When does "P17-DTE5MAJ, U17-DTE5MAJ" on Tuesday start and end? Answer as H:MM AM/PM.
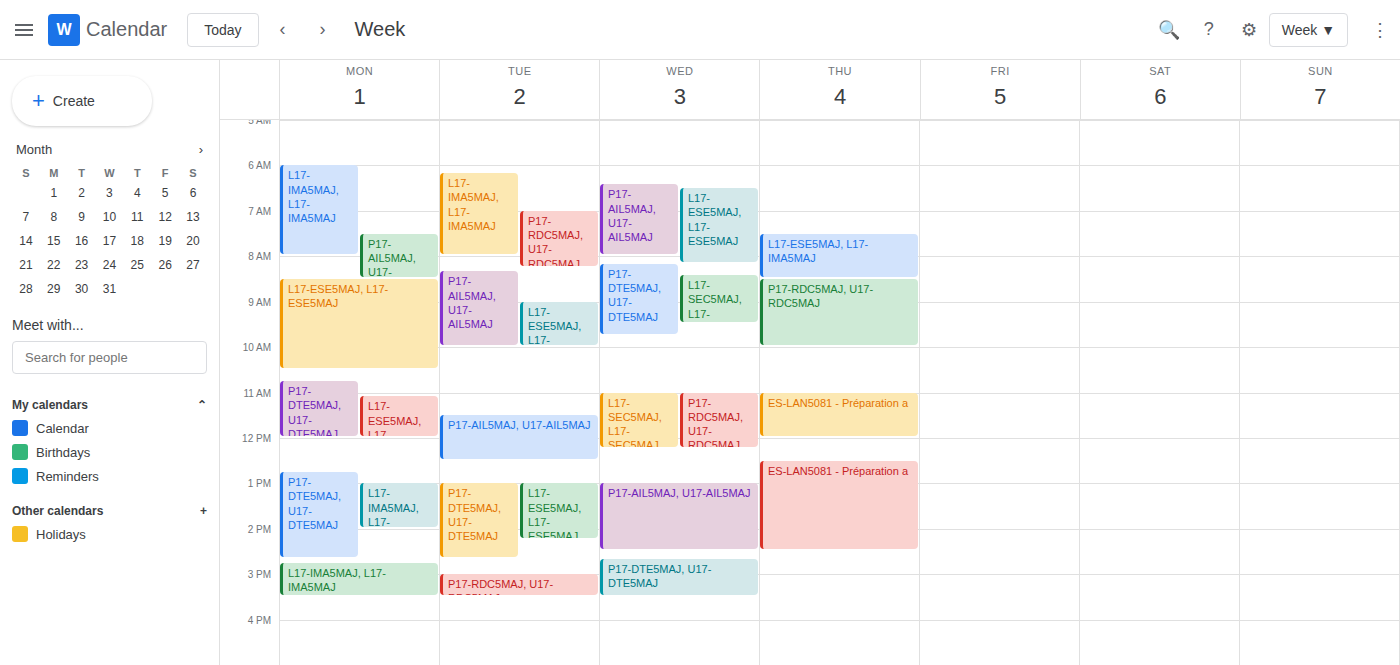
1:00 PM to 2:40 PM